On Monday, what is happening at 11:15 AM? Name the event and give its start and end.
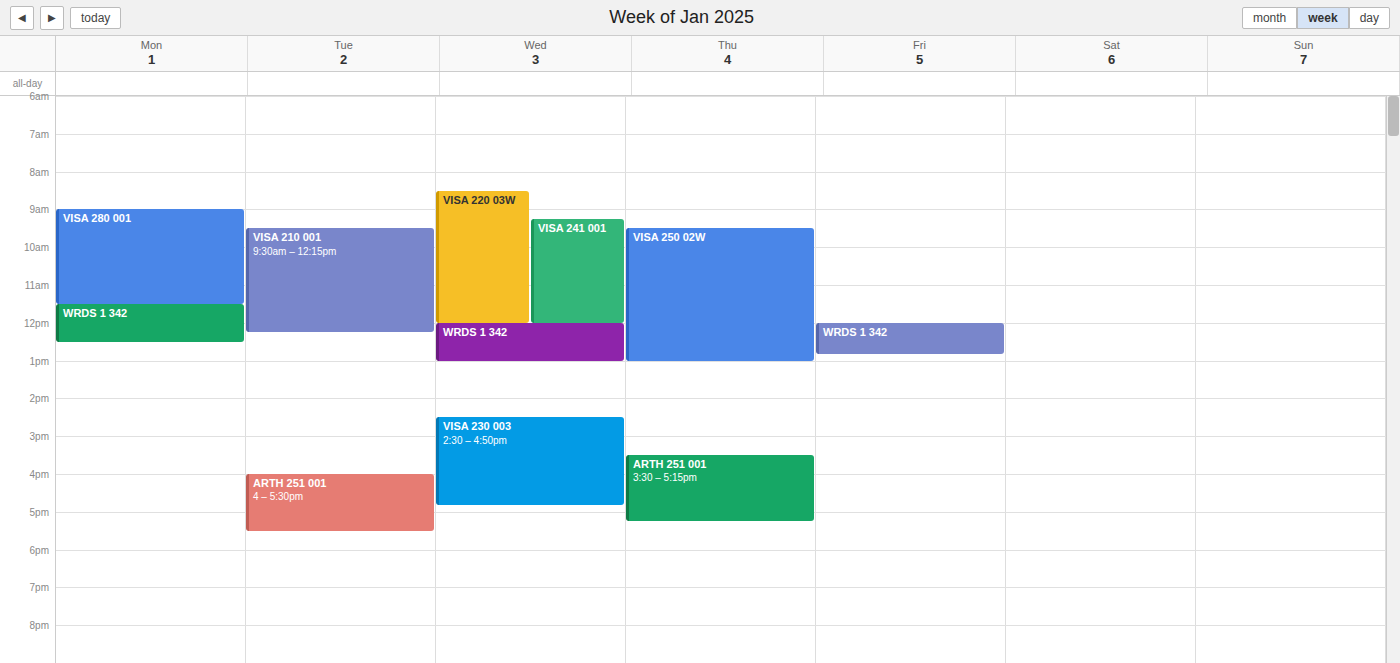
"VISA 280 001", 9:00 AM to 11:30 AM